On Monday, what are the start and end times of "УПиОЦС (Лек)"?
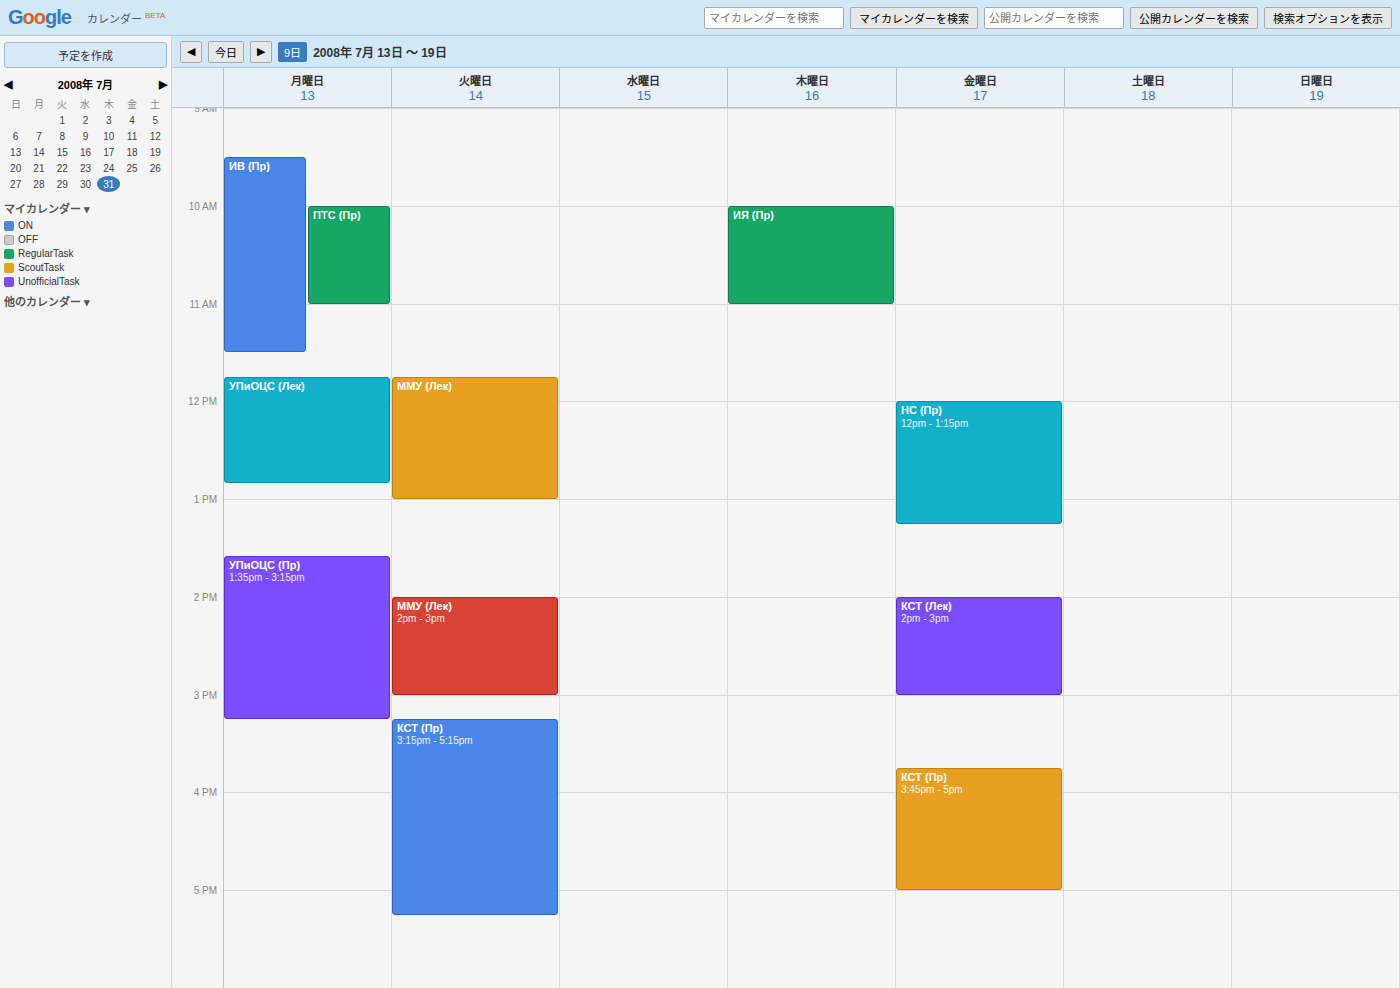
11:45 AM to 12:50 PM